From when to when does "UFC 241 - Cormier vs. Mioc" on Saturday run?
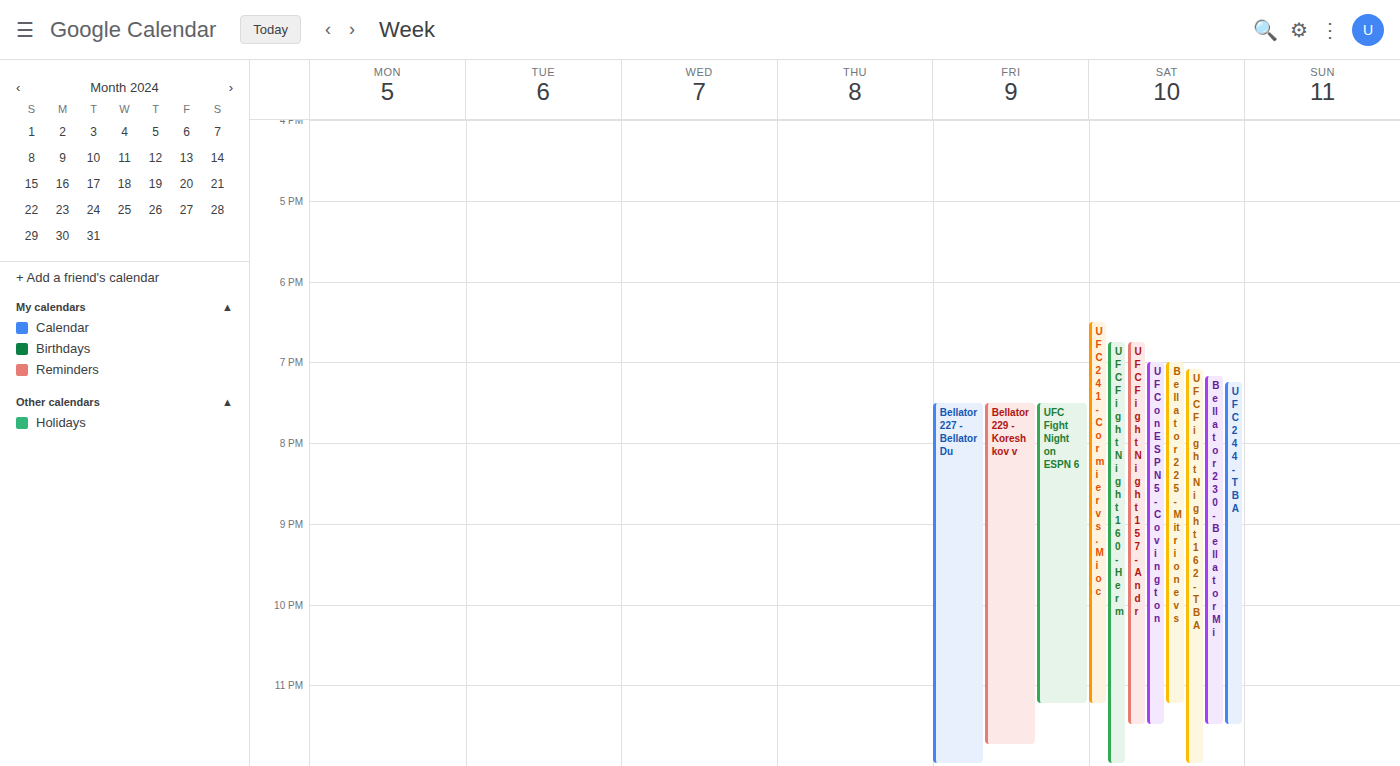
6:30 PM to 11:15 PM